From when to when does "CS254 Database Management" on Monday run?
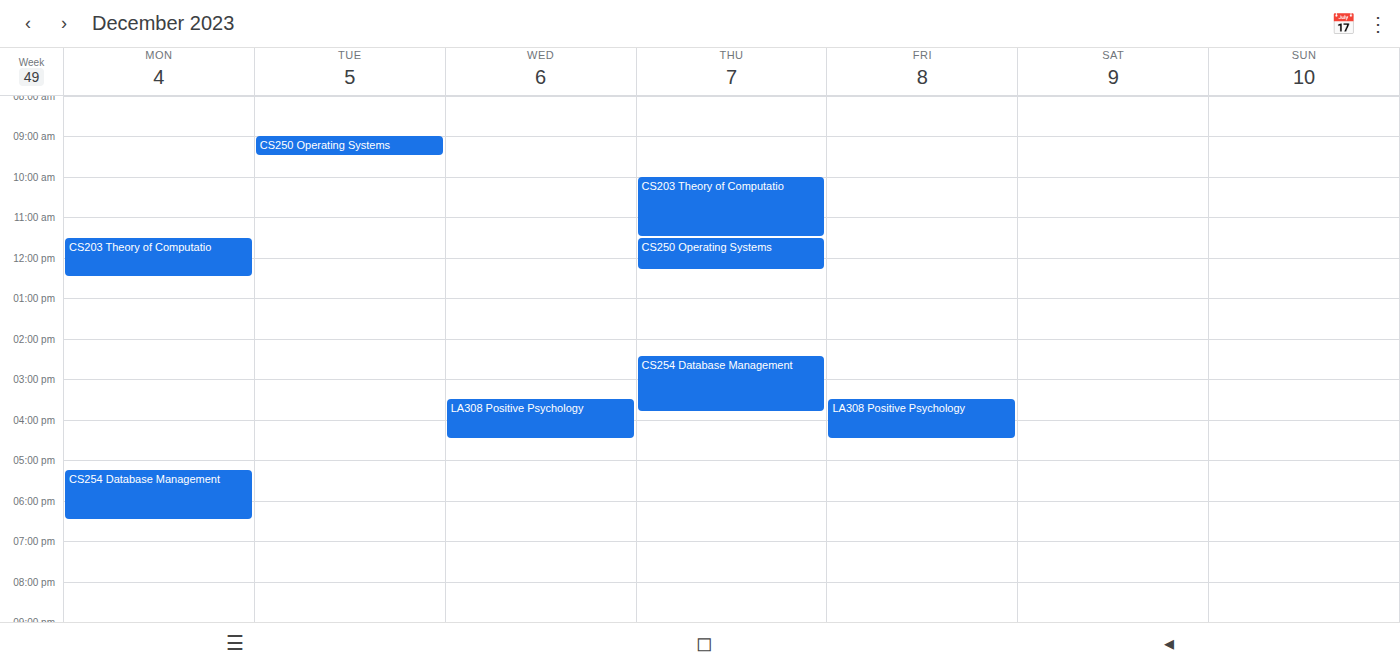
5:15 PM to 6:30 PM